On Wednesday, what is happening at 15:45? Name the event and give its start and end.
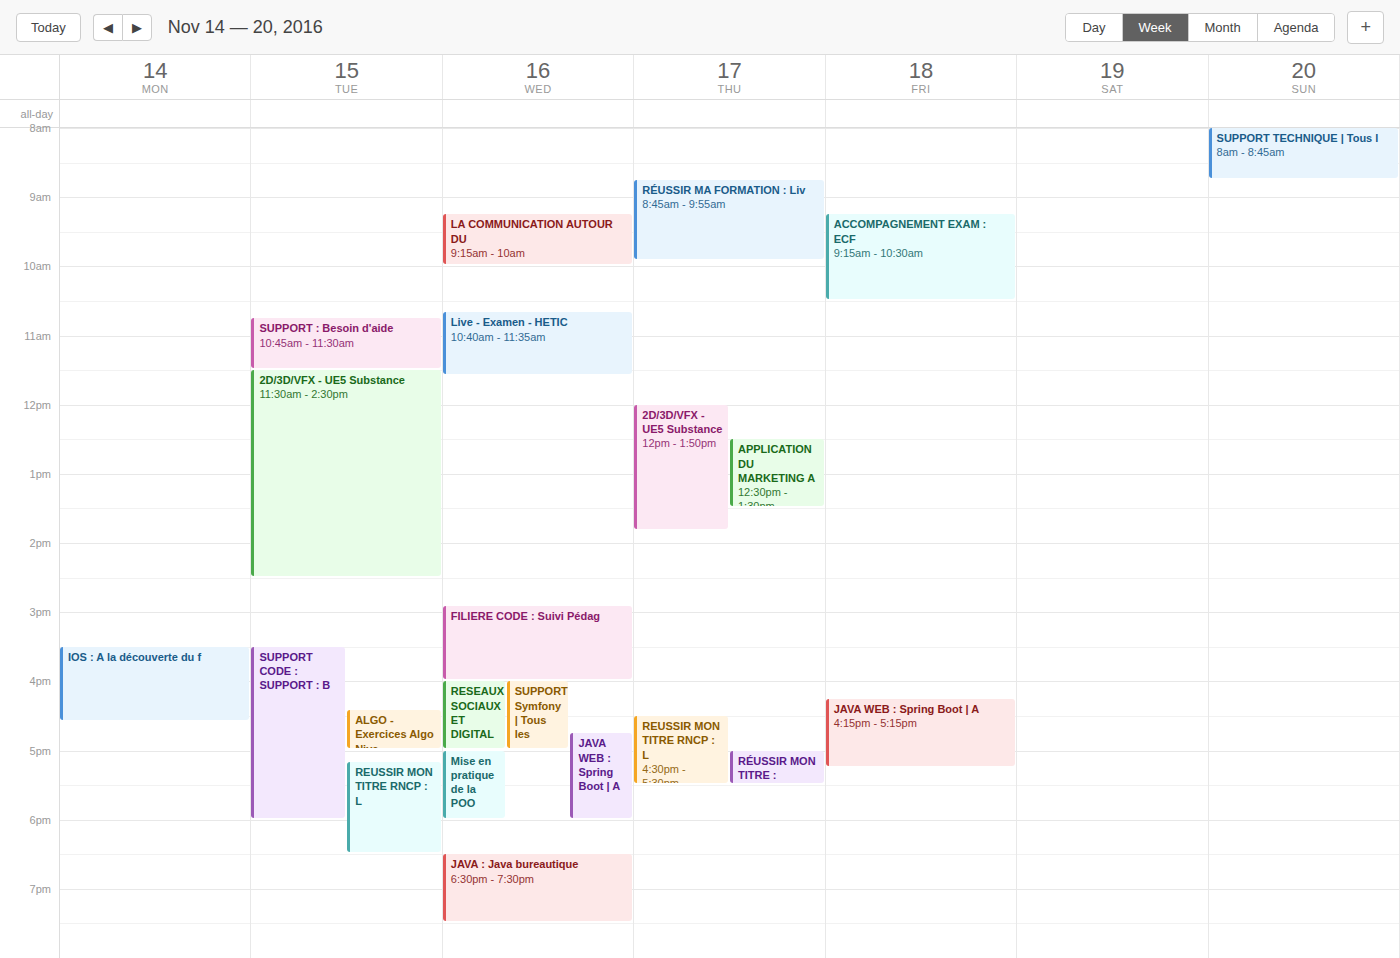
"FILIERE CODE : Suivi Pédag", 14:55 to 16:00